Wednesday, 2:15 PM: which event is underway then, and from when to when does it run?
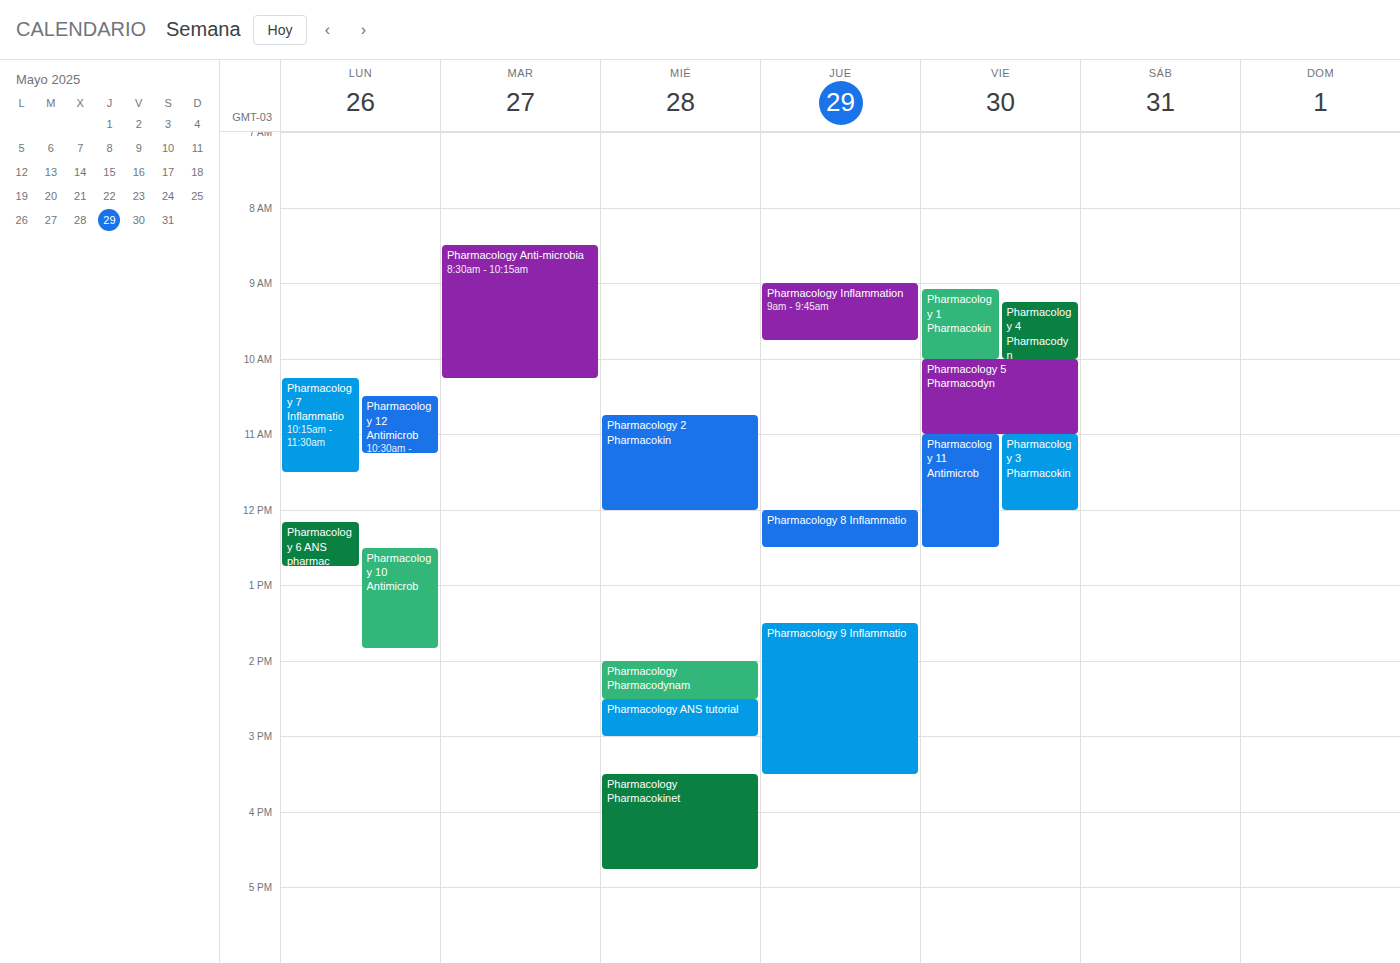
"Pharmacology Pharmacodynam", 2:00 PM to 2:30 PM